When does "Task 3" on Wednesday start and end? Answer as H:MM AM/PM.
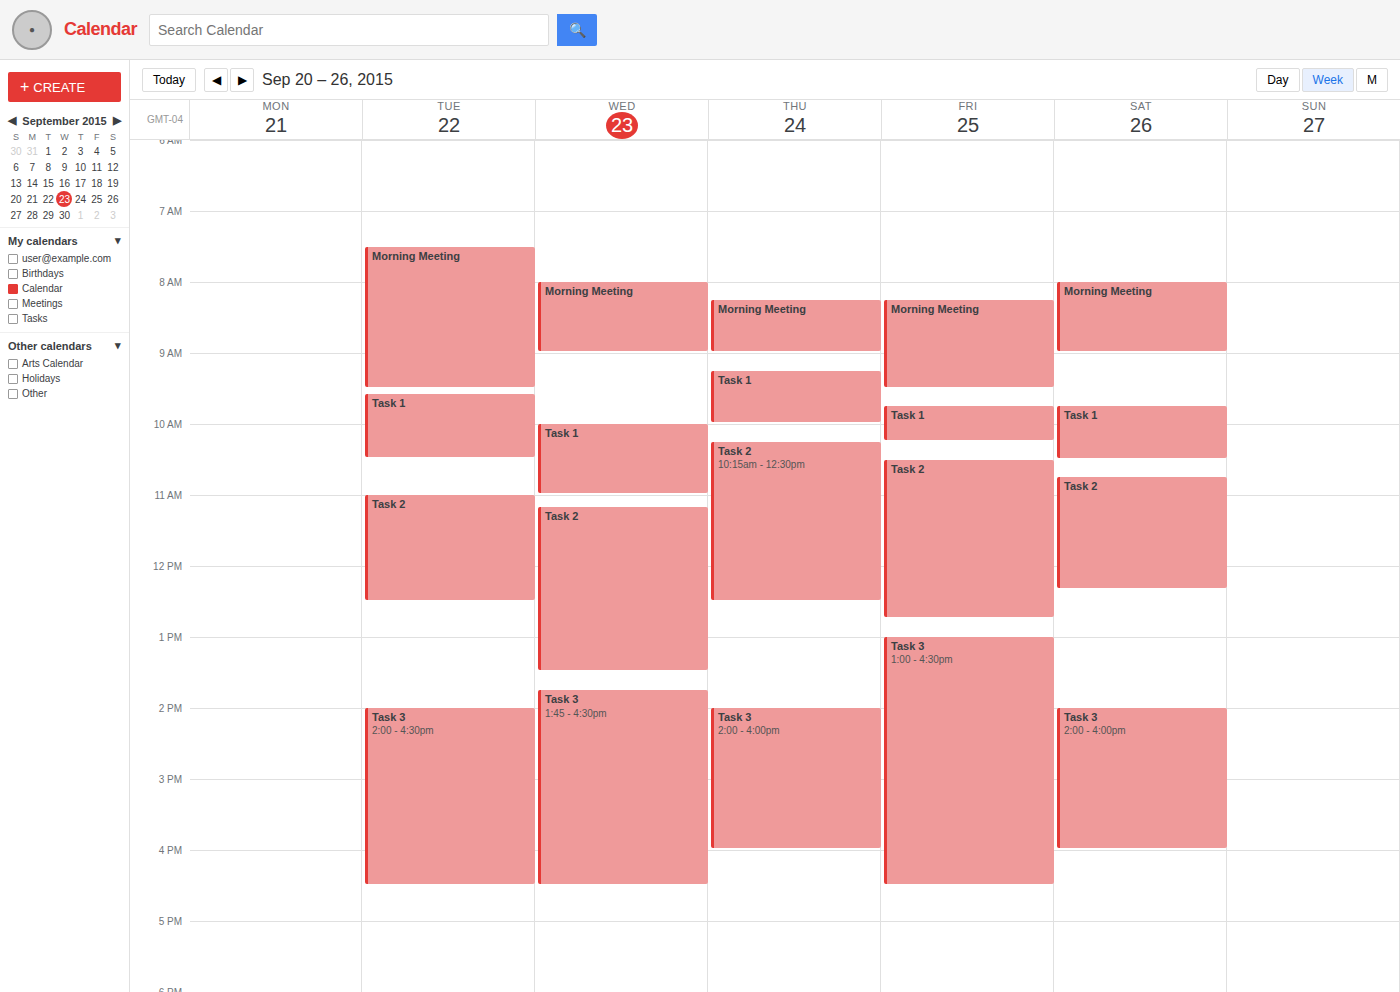
1:45 PM to 4:30 PM